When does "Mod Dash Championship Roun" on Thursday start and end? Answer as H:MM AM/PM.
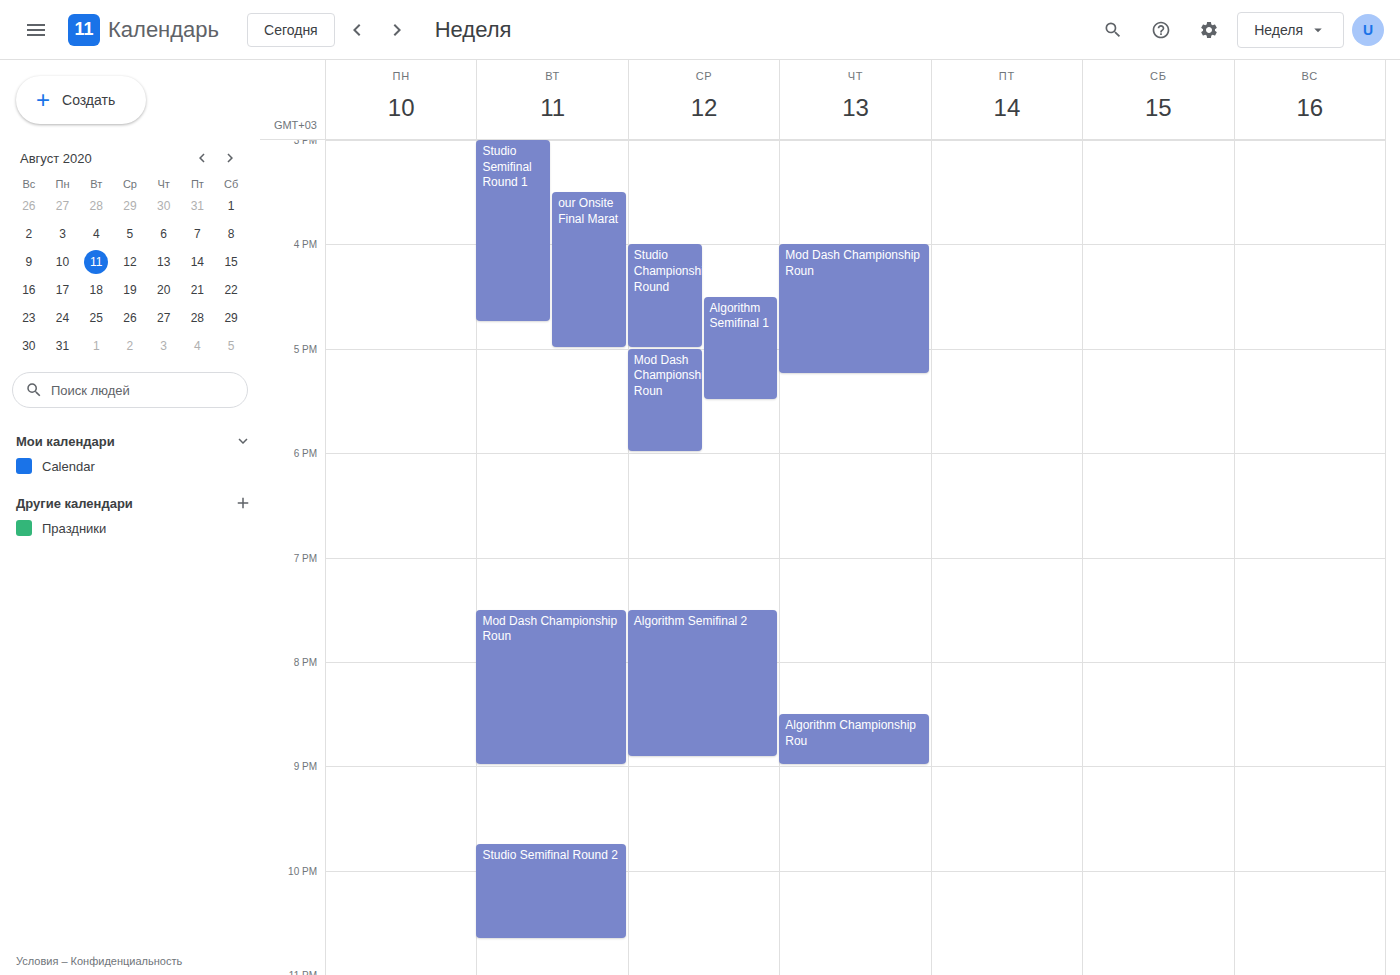
4:00 PM to 5:15 PM